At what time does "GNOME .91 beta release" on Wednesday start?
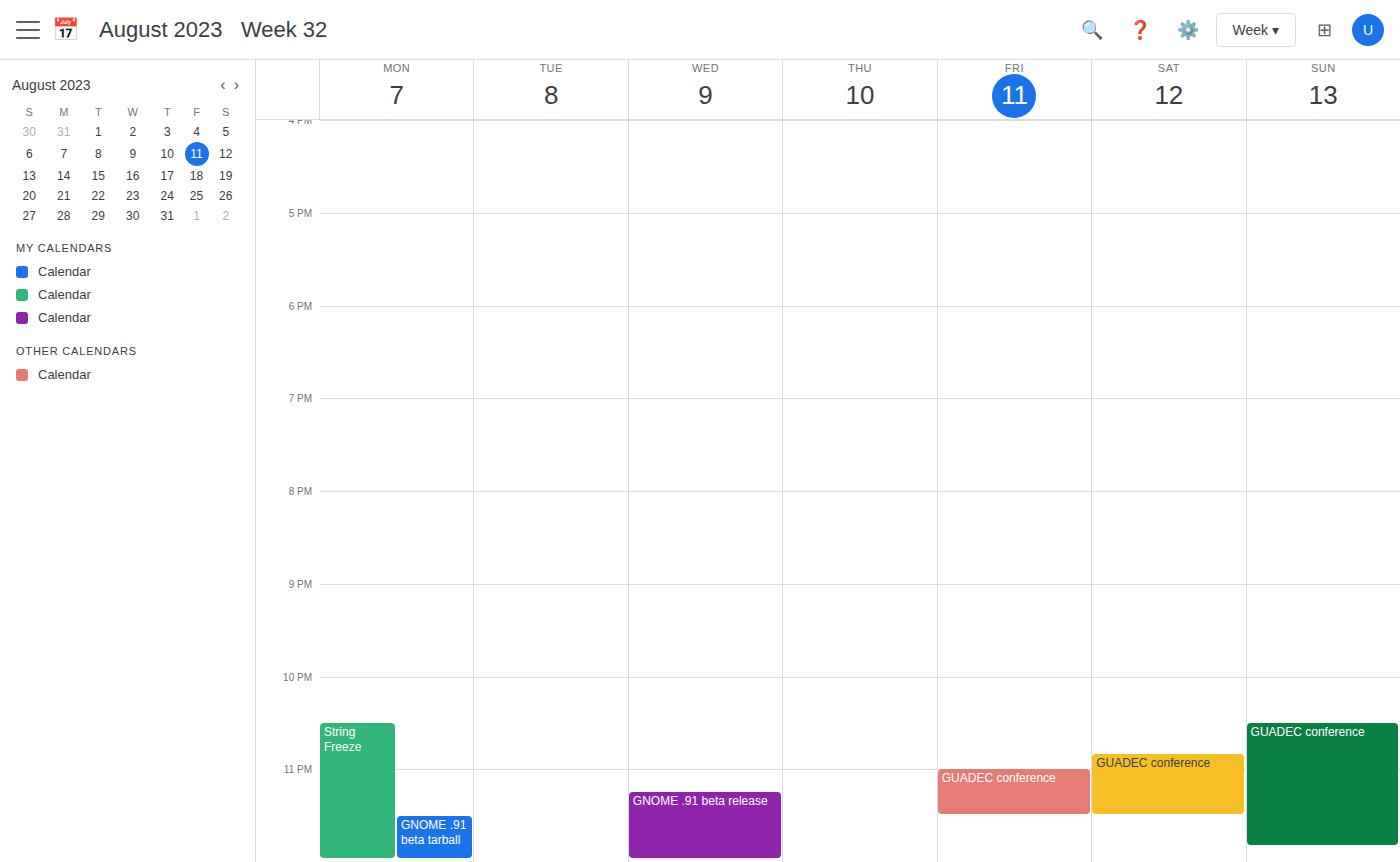
23:15